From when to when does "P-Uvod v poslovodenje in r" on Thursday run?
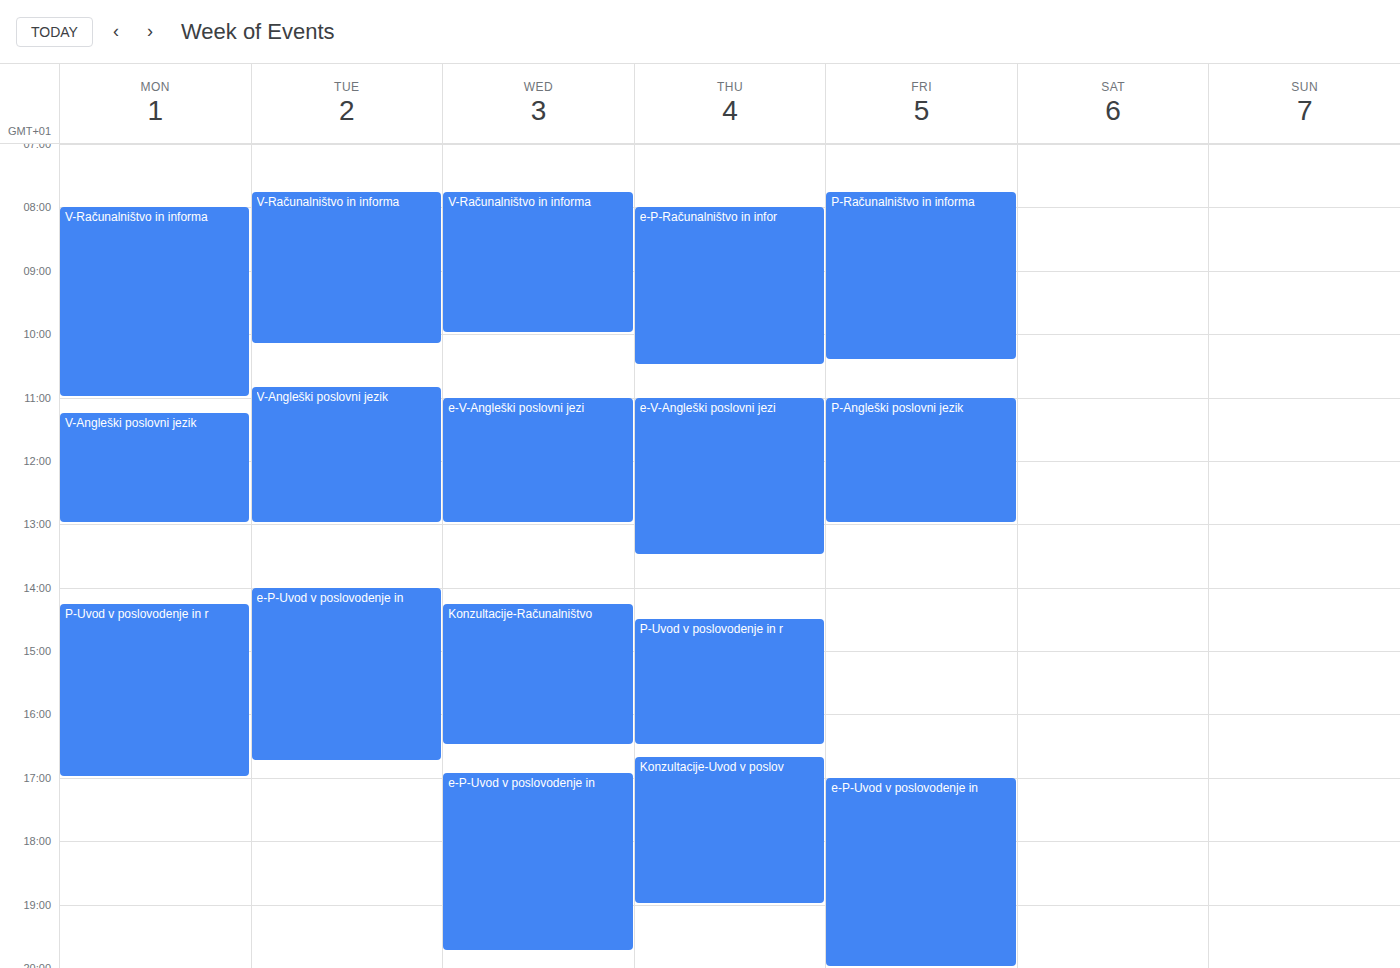
2:30 PM to 4:30 PM